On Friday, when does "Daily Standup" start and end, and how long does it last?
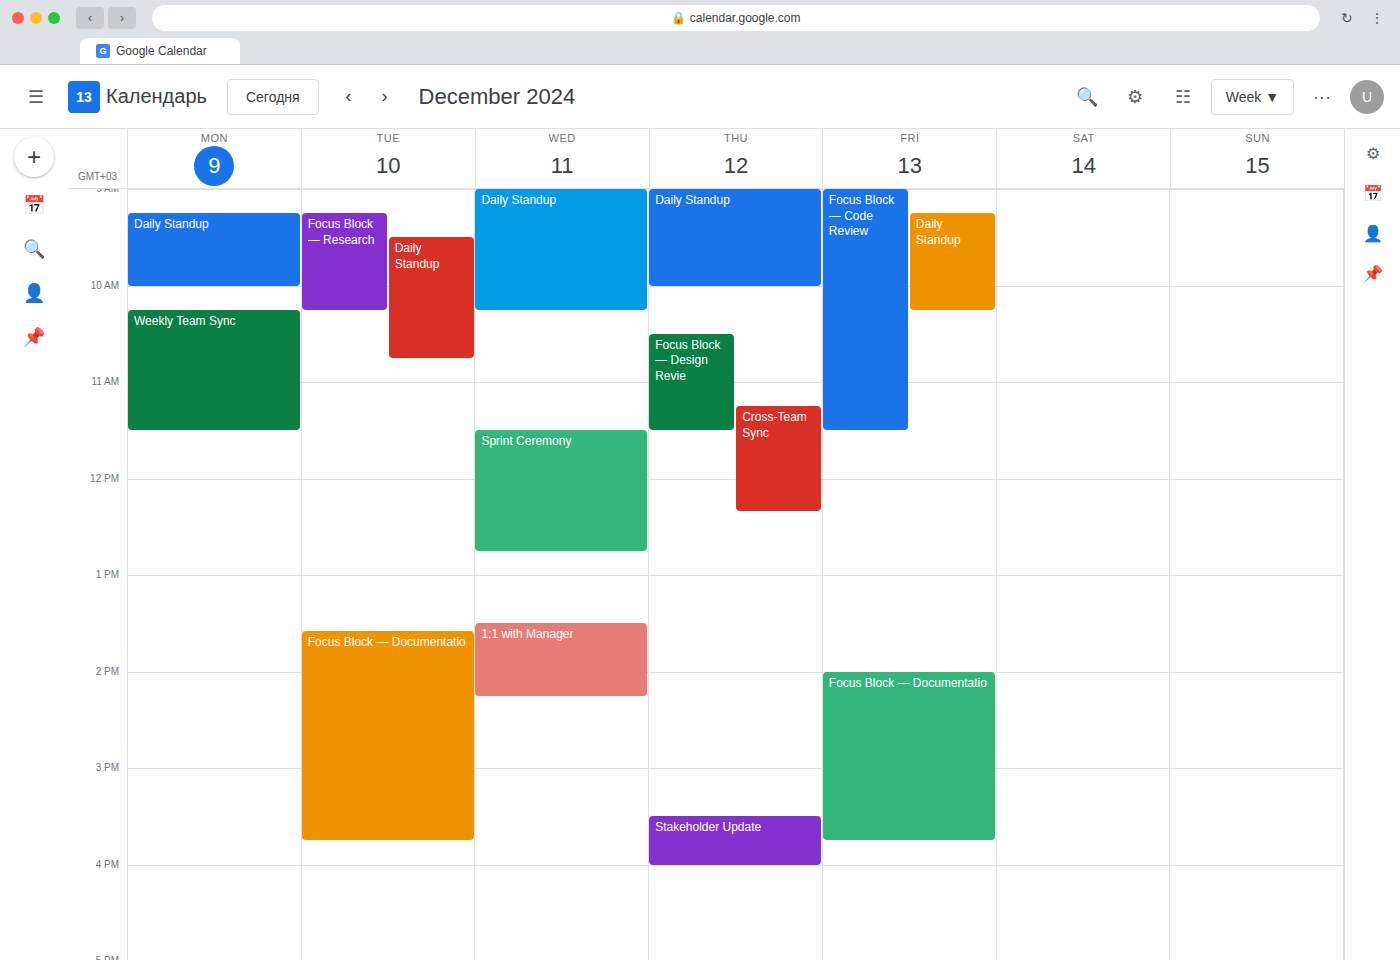
9:15 AM to 10:15 AM, 1 hour